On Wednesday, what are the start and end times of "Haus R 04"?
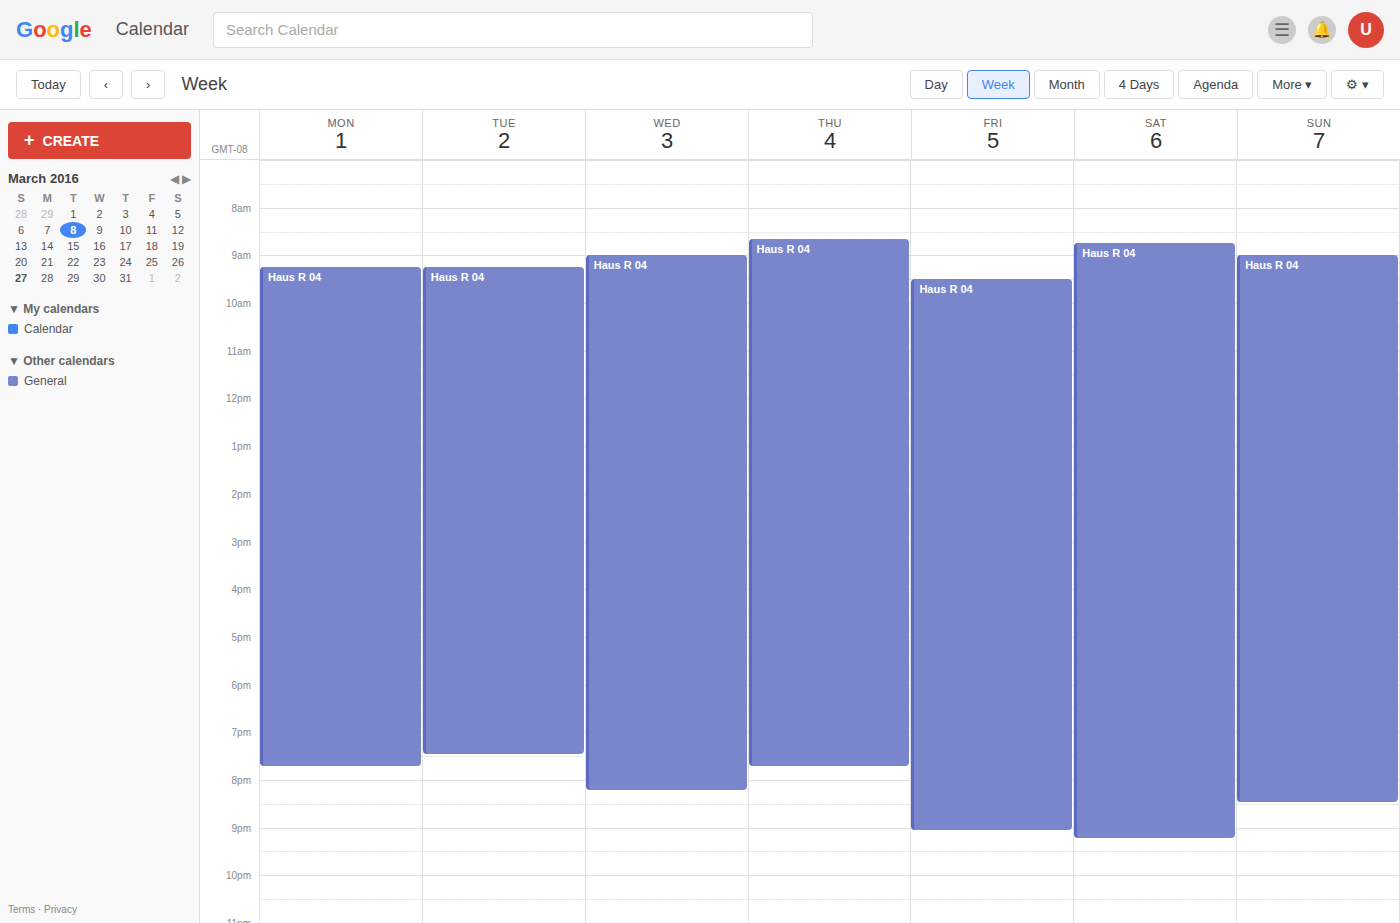
9:00 AM to 8:15 PM